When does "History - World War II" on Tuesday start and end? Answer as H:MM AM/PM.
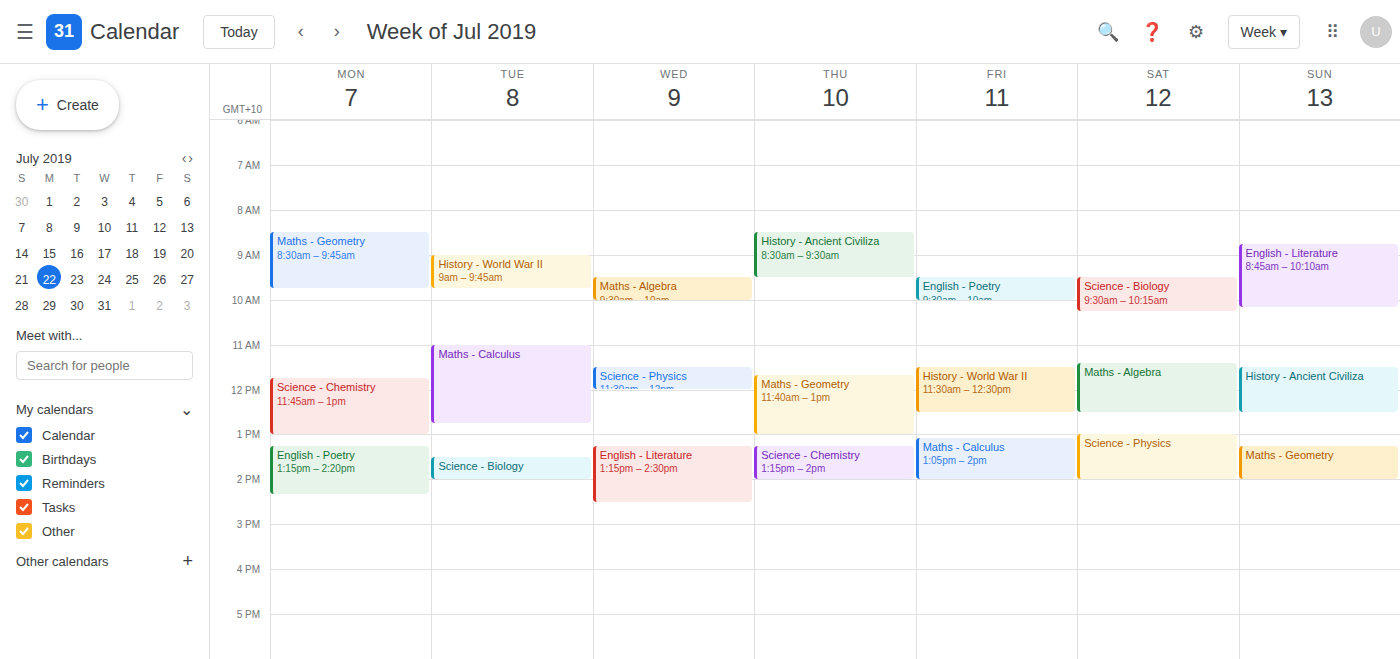
9:00 AM to 9:45 AM